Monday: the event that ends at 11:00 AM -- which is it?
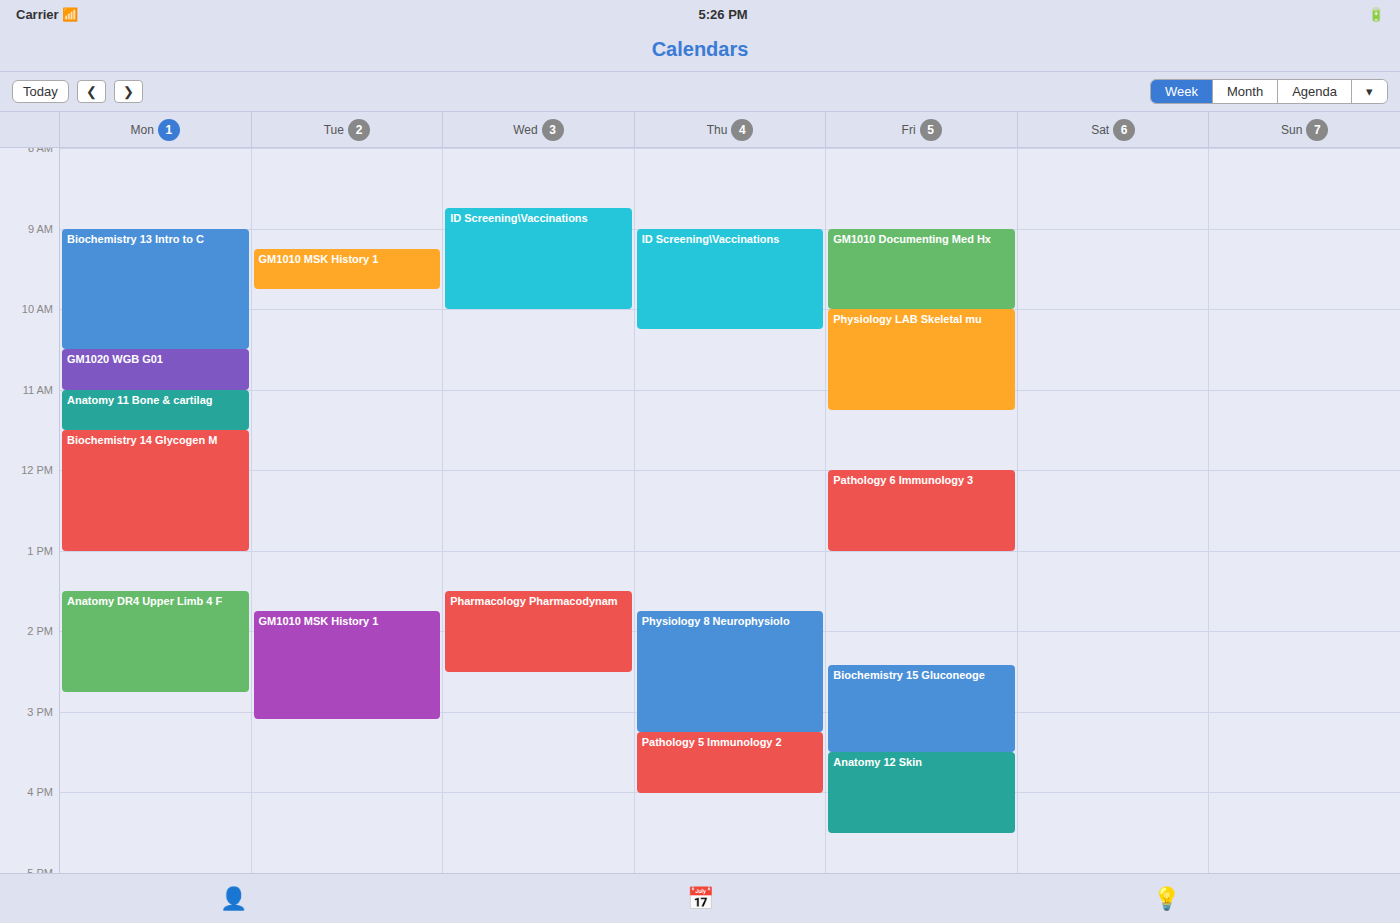
"GM1020 WGB G01"